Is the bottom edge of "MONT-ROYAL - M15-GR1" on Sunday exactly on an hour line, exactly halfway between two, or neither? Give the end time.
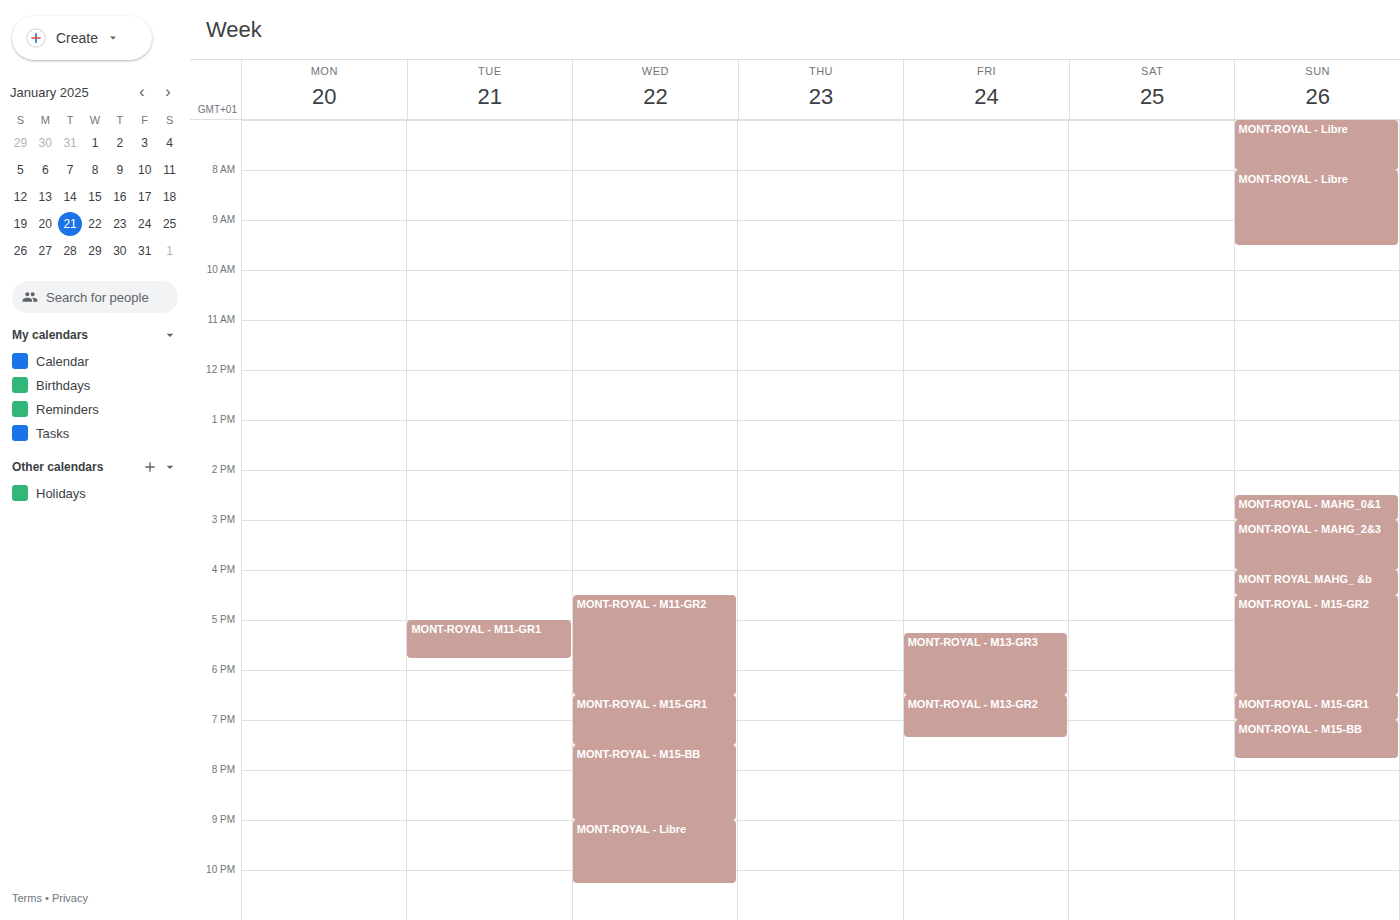
7:00 PM -- exactly on the 7 PM line.